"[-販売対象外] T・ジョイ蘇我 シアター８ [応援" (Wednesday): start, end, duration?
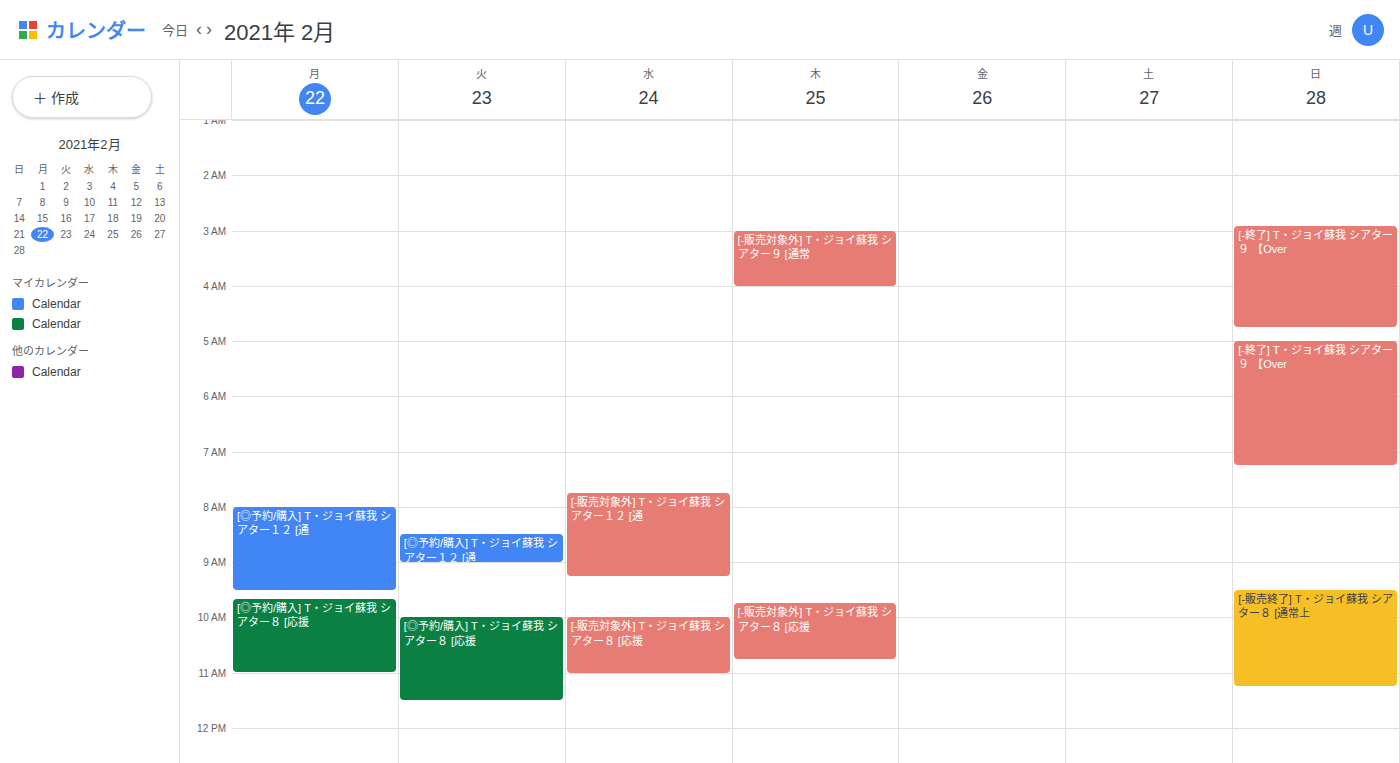
10:00 AM to 11:00 AM, 1 hour